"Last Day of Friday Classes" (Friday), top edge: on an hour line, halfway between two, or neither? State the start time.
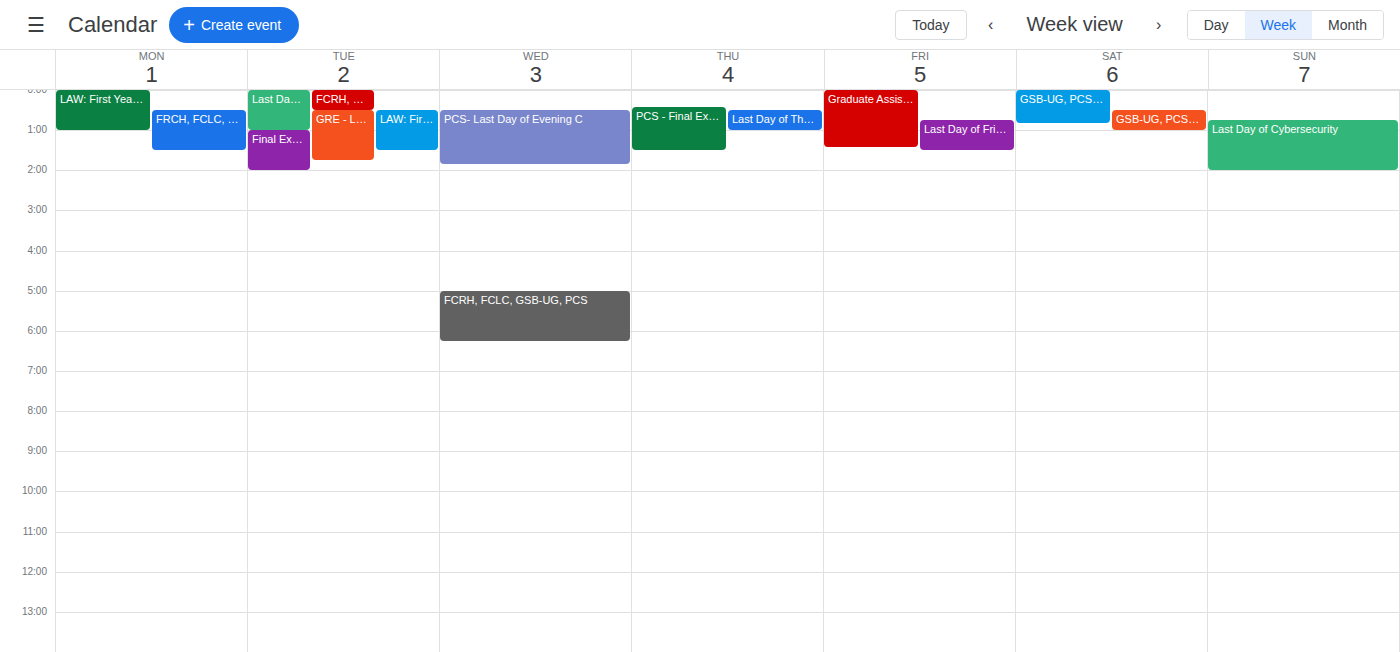
00:45 -- neither: three quarters of the way from the 00:00 line to the 01:00 line.